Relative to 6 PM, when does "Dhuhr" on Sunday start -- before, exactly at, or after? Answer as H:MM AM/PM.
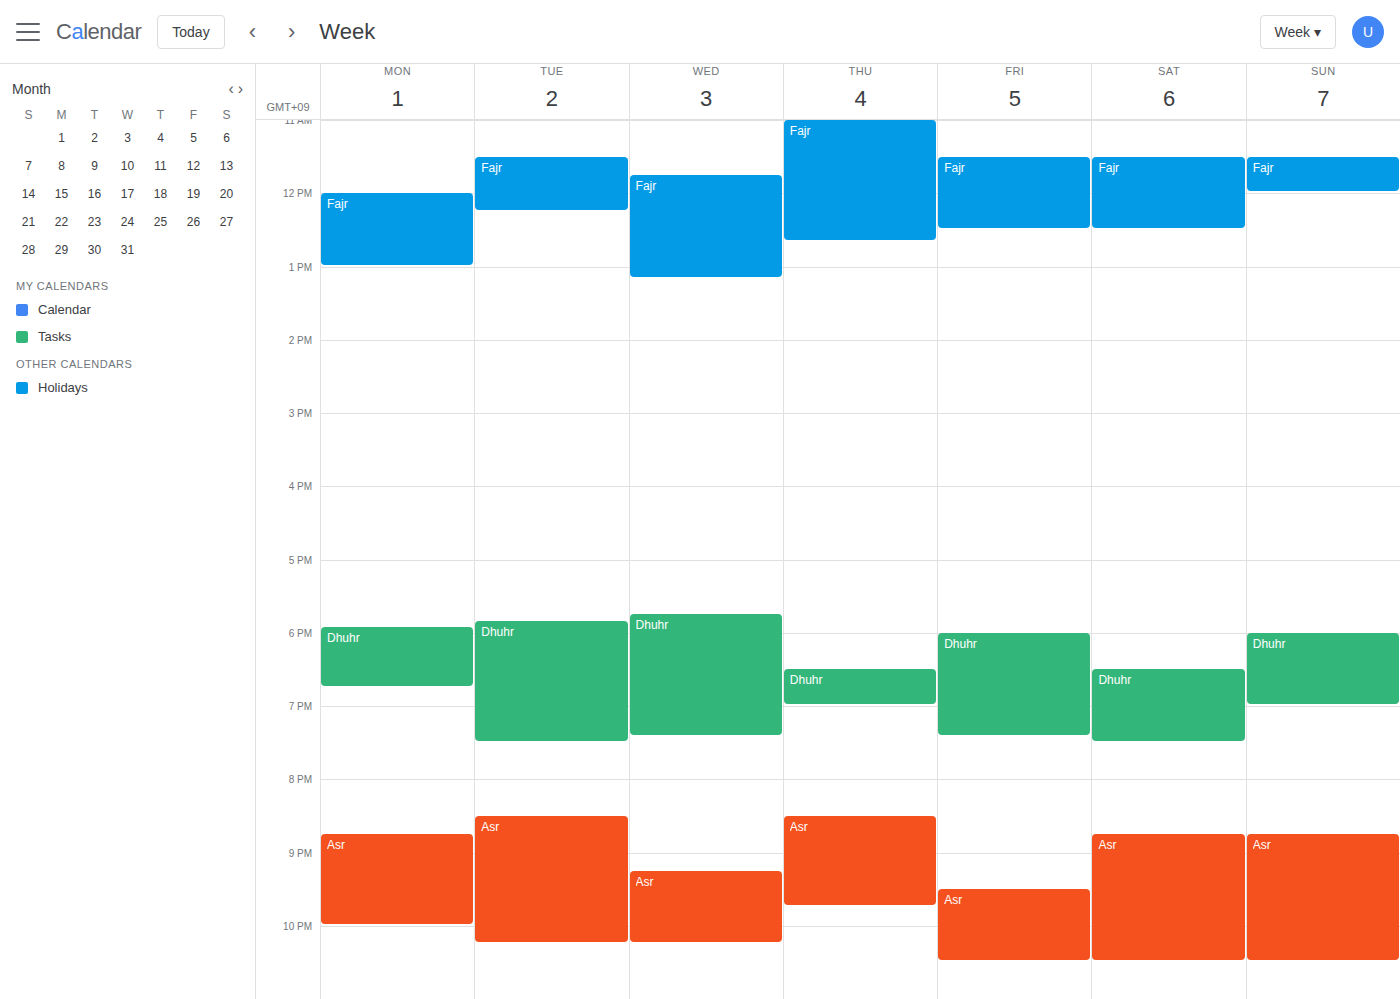
6:00 PM -- exactly at 6 PM, on the 6 PM line.